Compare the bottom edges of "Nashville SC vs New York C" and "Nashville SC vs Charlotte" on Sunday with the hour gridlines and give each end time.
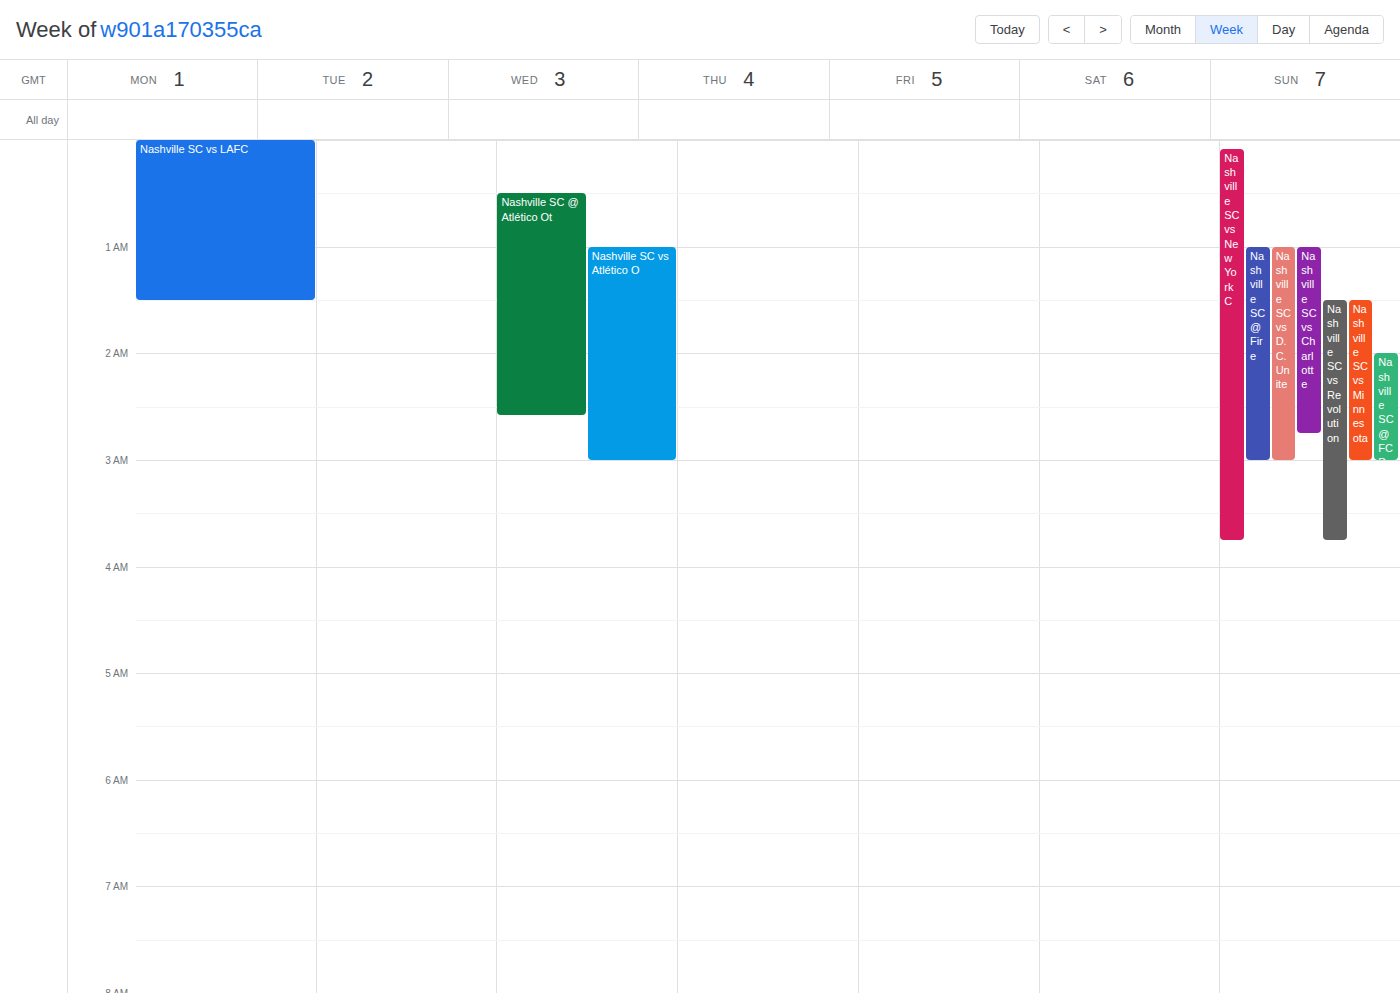
"Nashville SC vs New York C": 3:45 AM, neither: three quarters of the way from the 3 AM line to the 4 AM line. "Nashville SC vs Charlotte": 2:45 AM, neither: three quarters of the way from the 2 AM line to the 3 AM line.